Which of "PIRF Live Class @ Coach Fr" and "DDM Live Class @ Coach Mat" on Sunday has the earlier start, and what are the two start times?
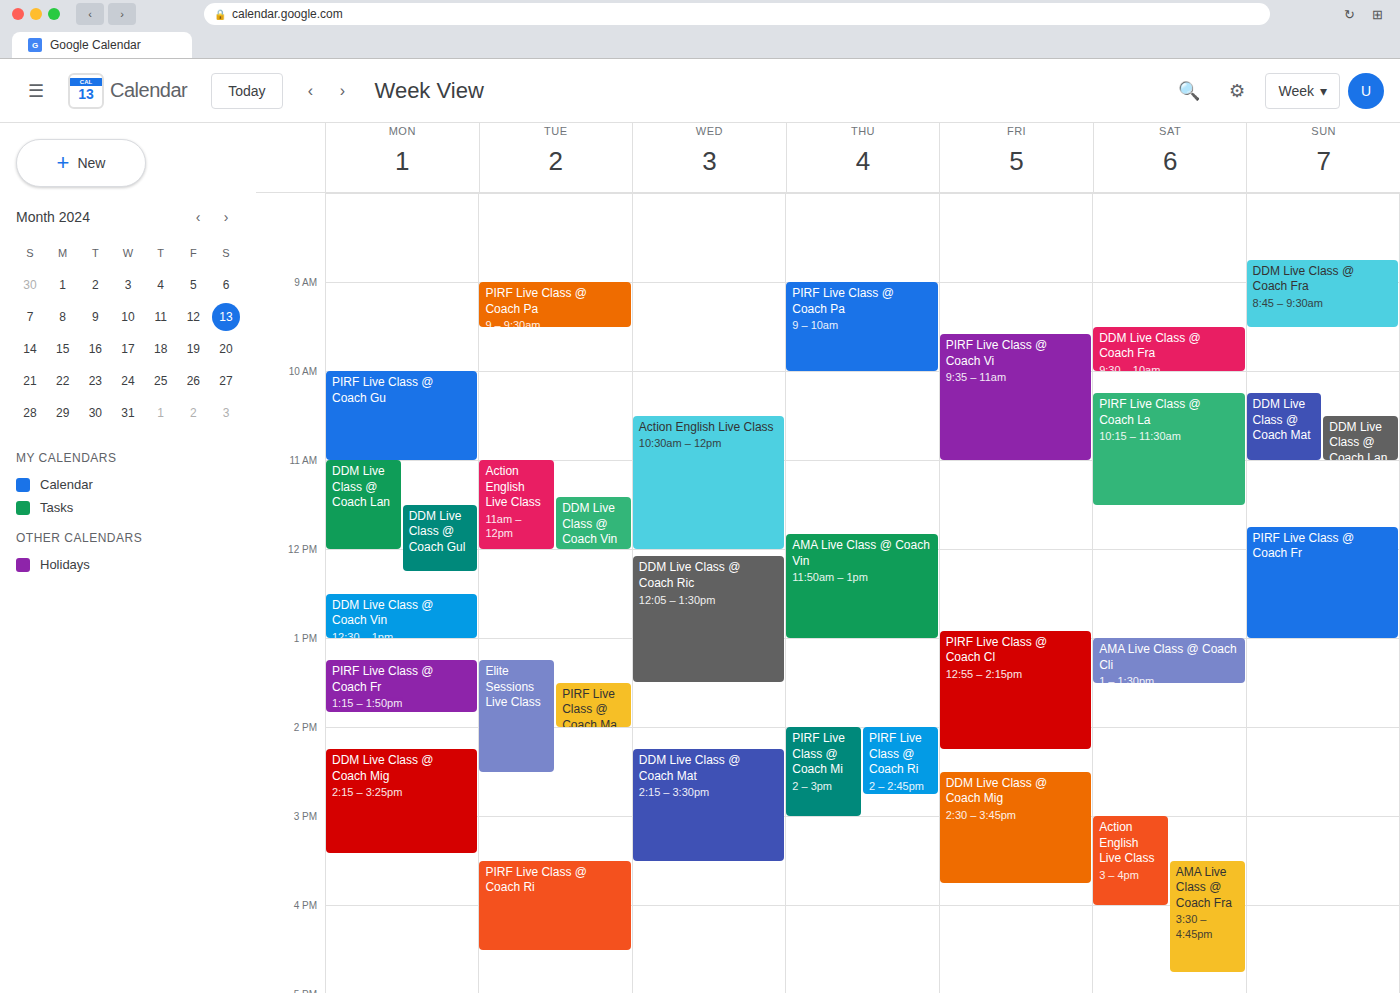
"DDM Live Class @ Coach Mat" 10:15 AM; "PIRF Live Class @ Coach Fr" 11:45 AM.